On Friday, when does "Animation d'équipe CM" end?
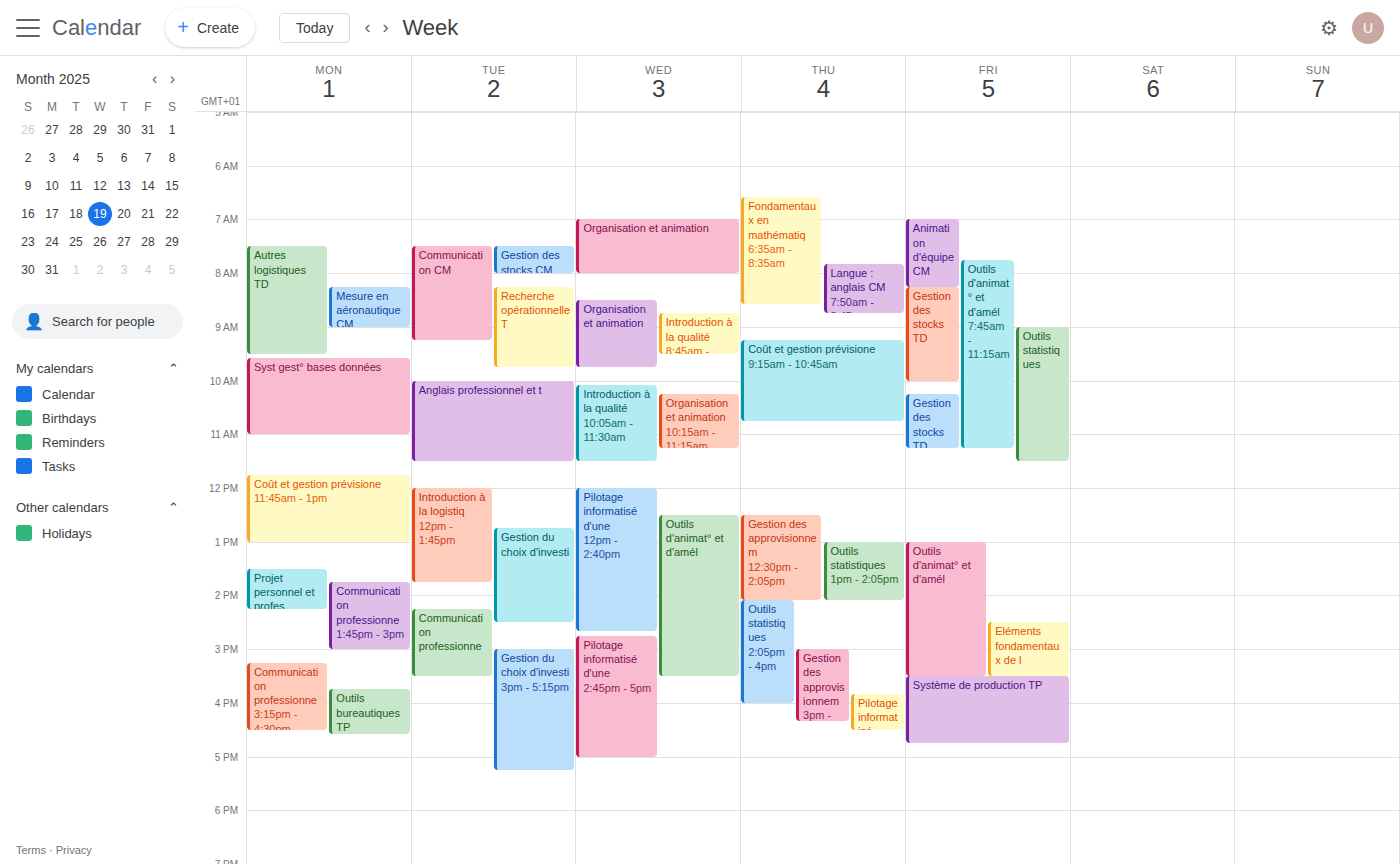
8:15 AM